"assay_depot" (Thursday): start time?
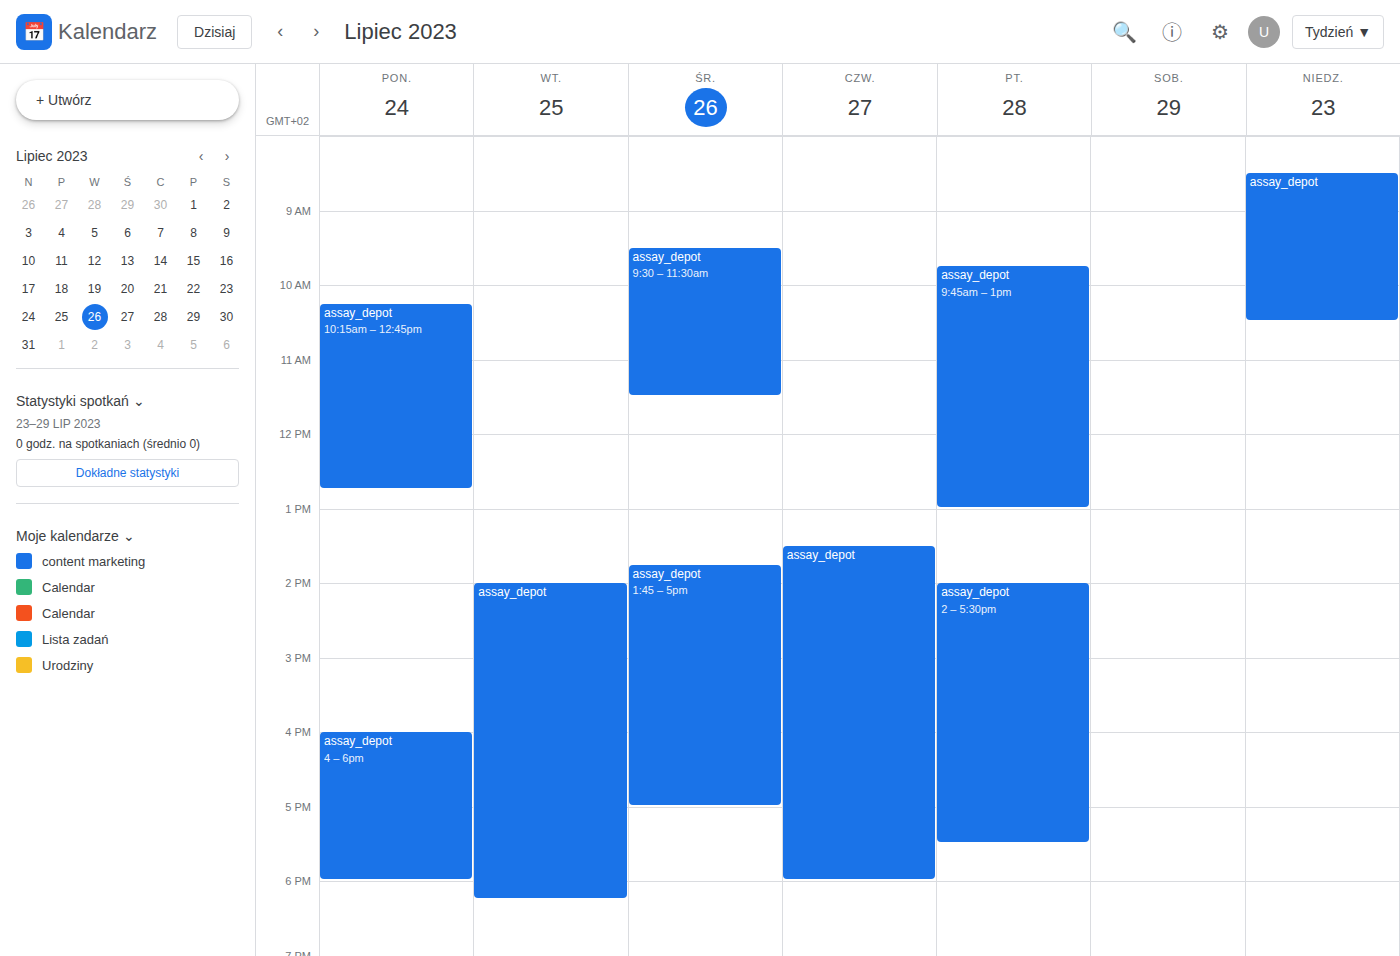
13:30